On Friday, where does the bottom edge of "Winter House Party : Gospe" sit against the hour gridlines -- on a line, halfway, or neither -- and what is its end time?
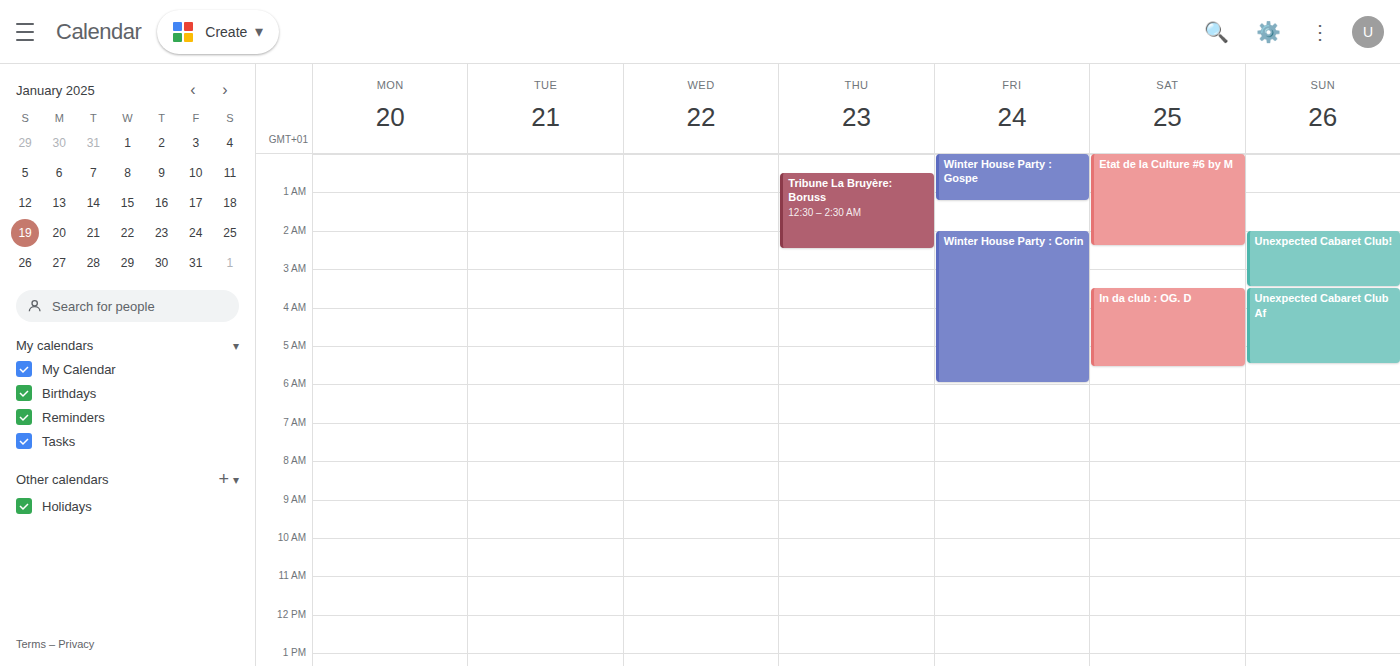
1:15 AM -- neither: a quarter of the way from the 1 AM line to the 2 AM line.